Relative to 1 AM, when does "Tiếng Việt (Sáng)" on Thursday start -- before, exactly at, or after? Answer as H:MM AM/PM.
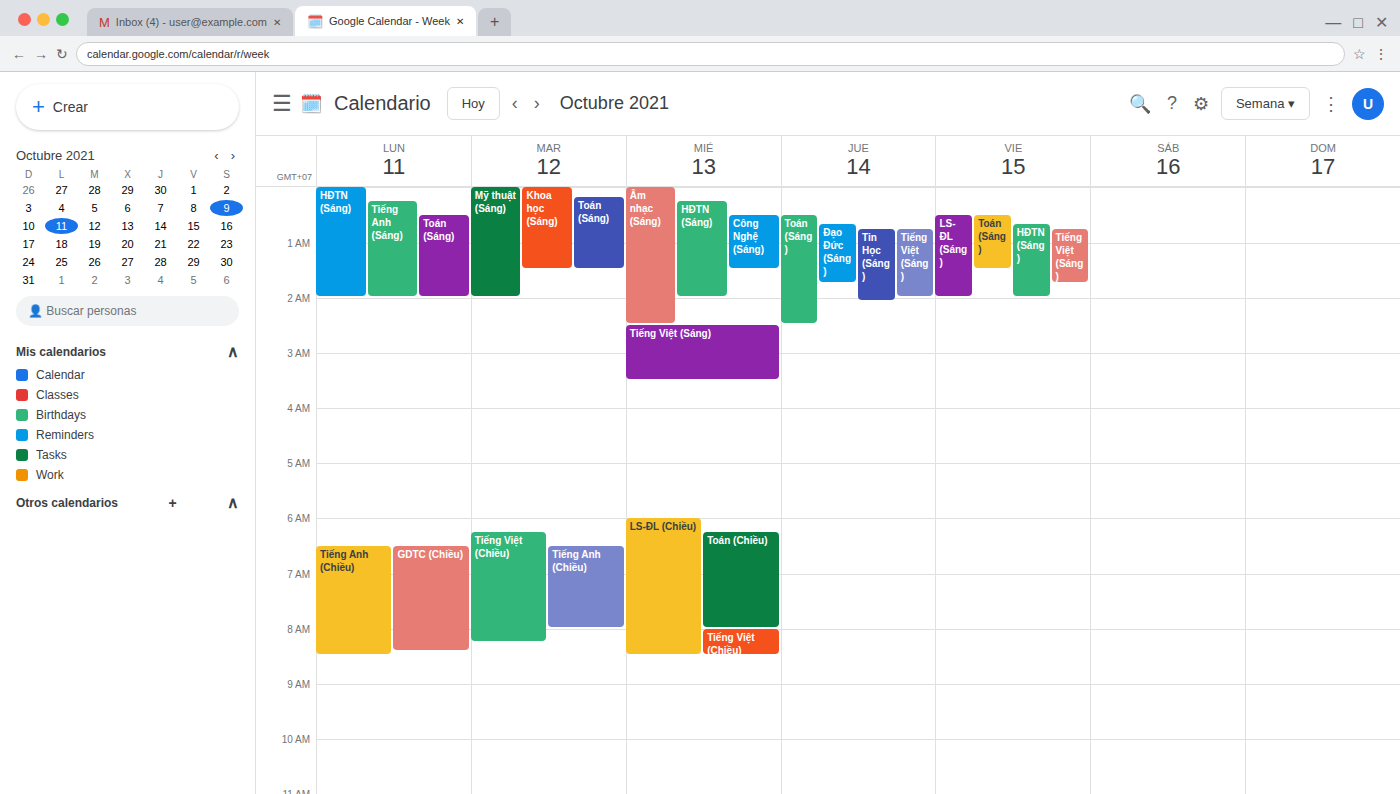
12:45 AM -- before 1 AM, 15 minutes above the 1 AM line.